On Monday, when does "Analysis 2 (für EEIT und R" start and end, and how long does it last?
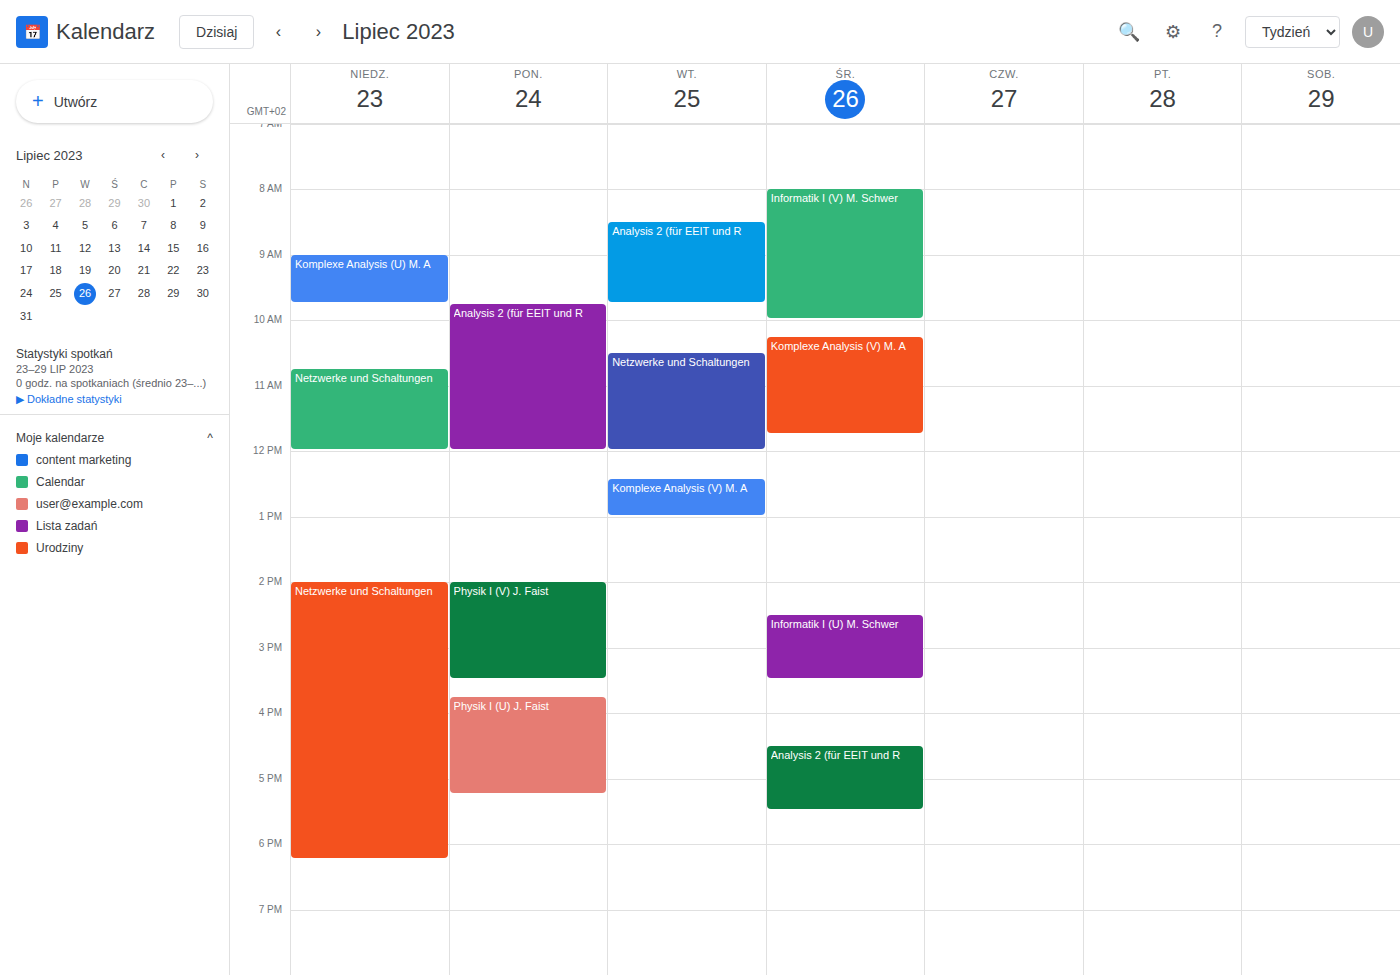
9:45 AM to 12:00 PM, 2 hours 15 minutes